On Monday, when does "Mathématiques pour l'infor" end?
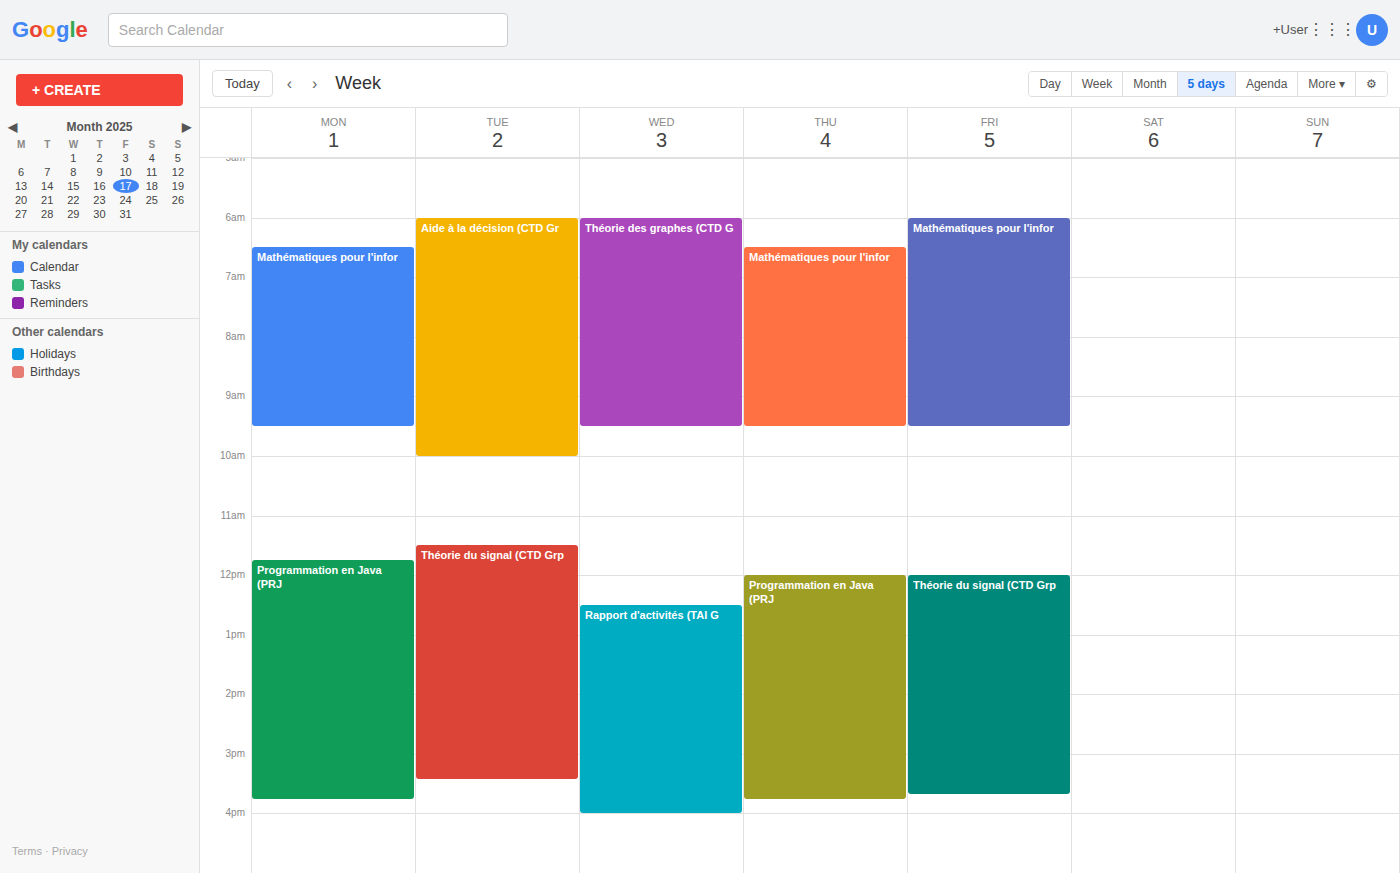
9:30 AM